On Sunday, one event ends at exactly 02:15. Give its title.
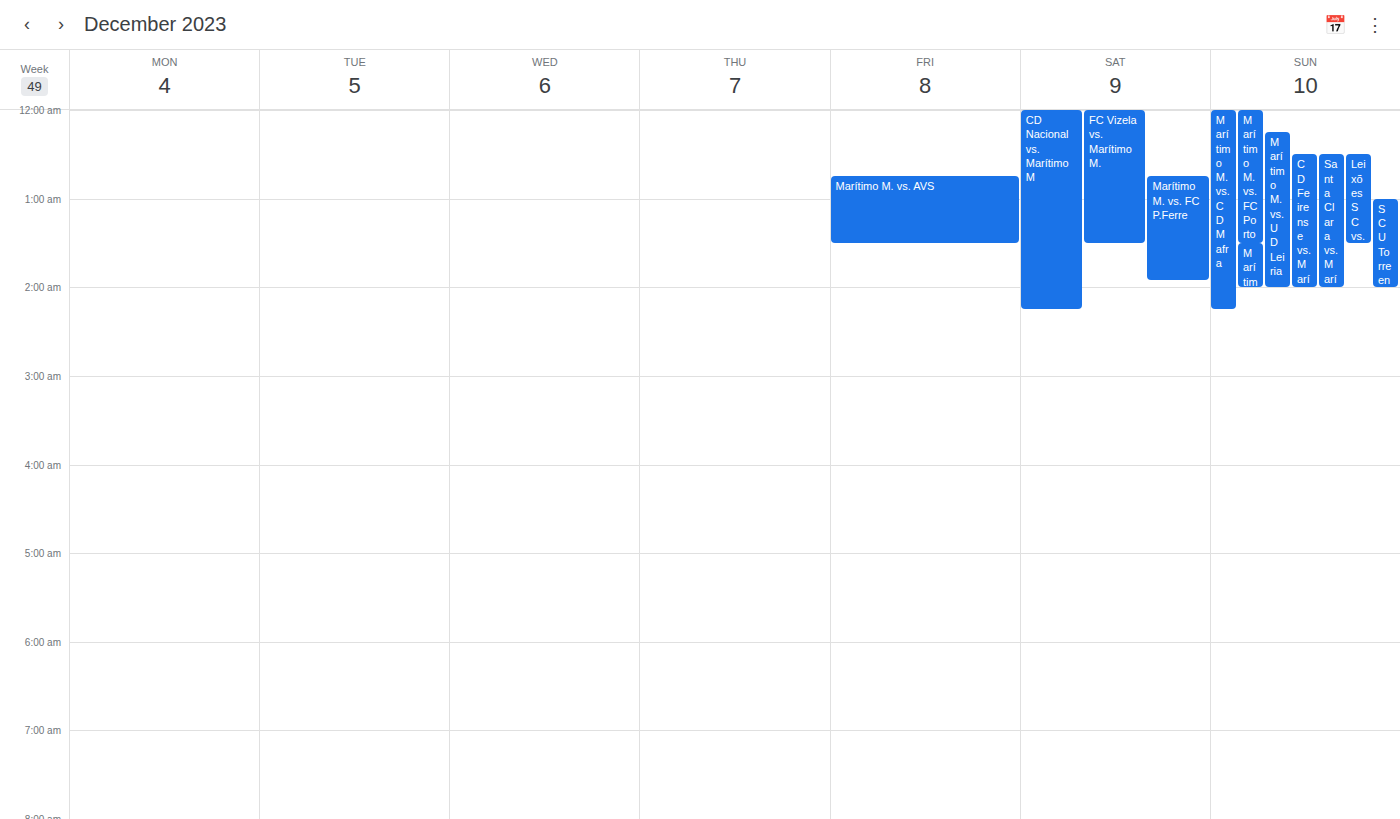
"Marítimo M. vs. CD Mafra"